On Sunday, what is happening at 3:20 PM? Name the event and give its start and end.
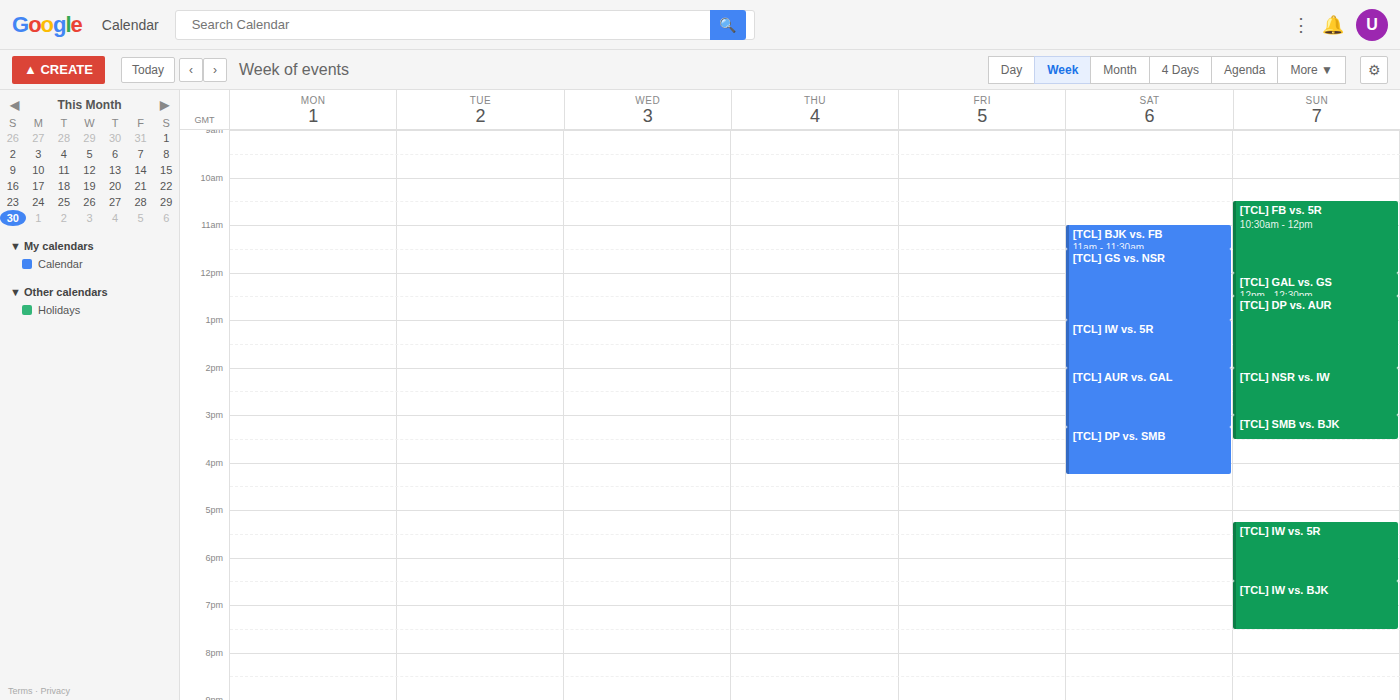
"[TCL] SMB vs. BJK", 3:00 PM to 3:30 PM